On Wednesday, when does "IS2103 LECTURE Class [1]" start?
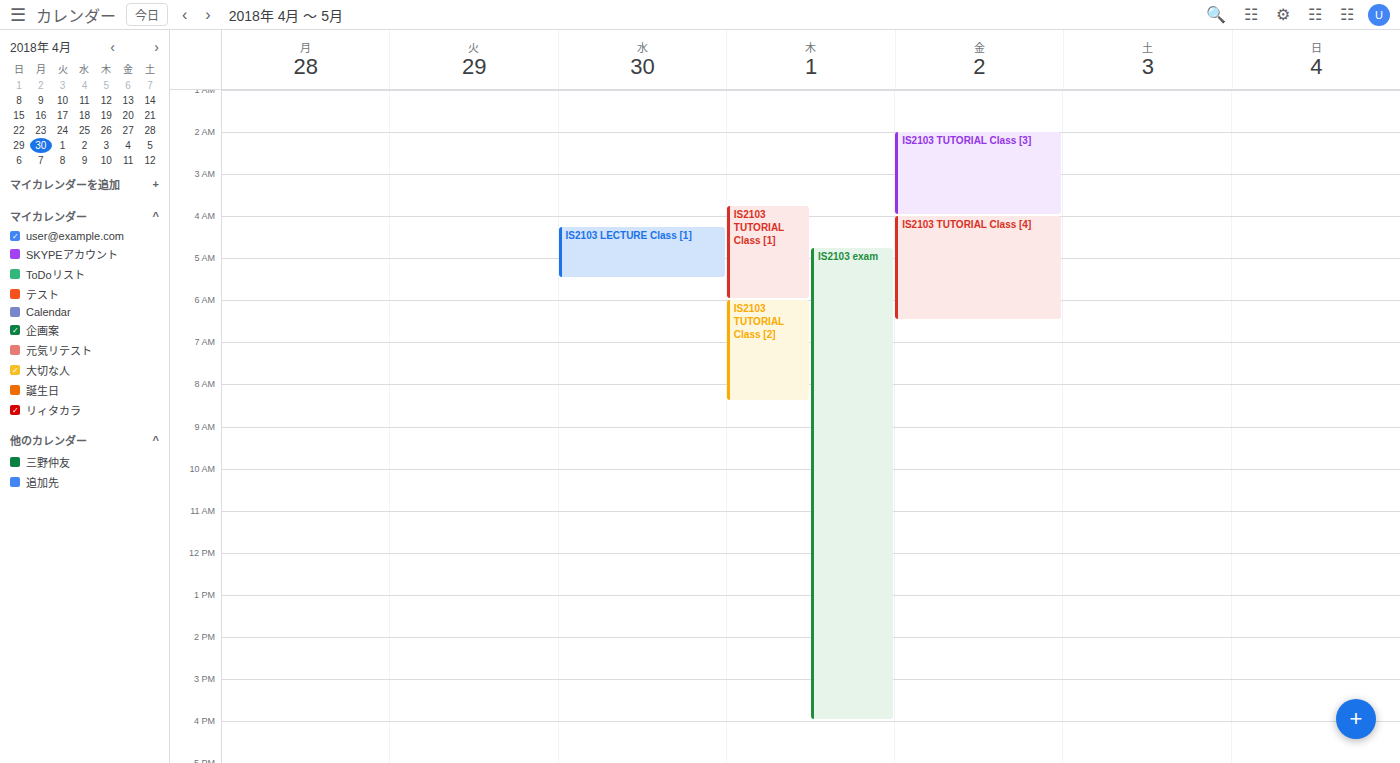
4:15 AM